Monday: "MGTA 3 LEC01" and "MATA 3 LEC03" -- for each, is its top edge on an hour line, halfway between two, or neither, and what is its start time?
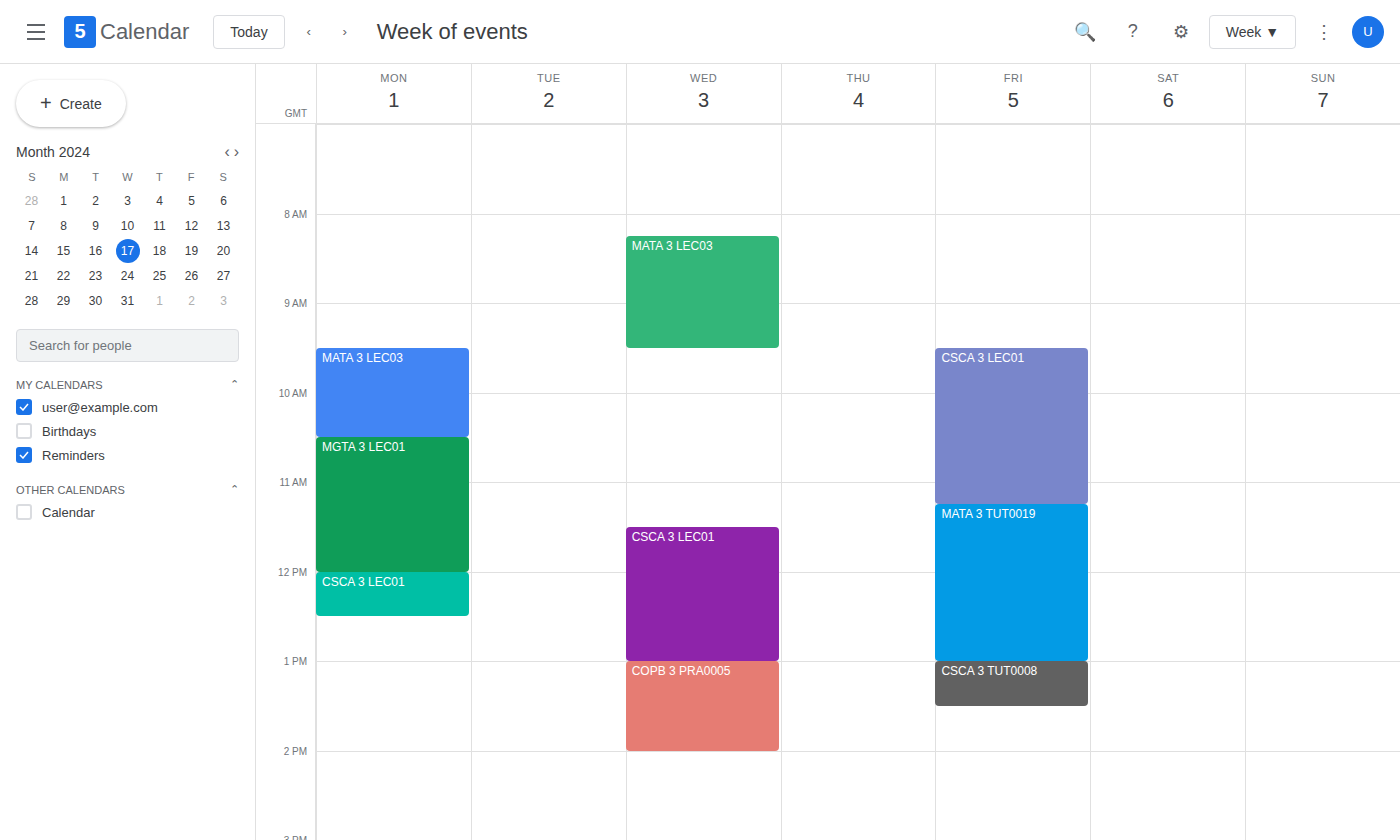
"MGTA 3 LEC01": 10:30 AM, halfway between the 10 AM and 11 AM lines. "MATA 3 LEC03": 9:30 AM, halfway between the 9 AM and 10 AM lines.